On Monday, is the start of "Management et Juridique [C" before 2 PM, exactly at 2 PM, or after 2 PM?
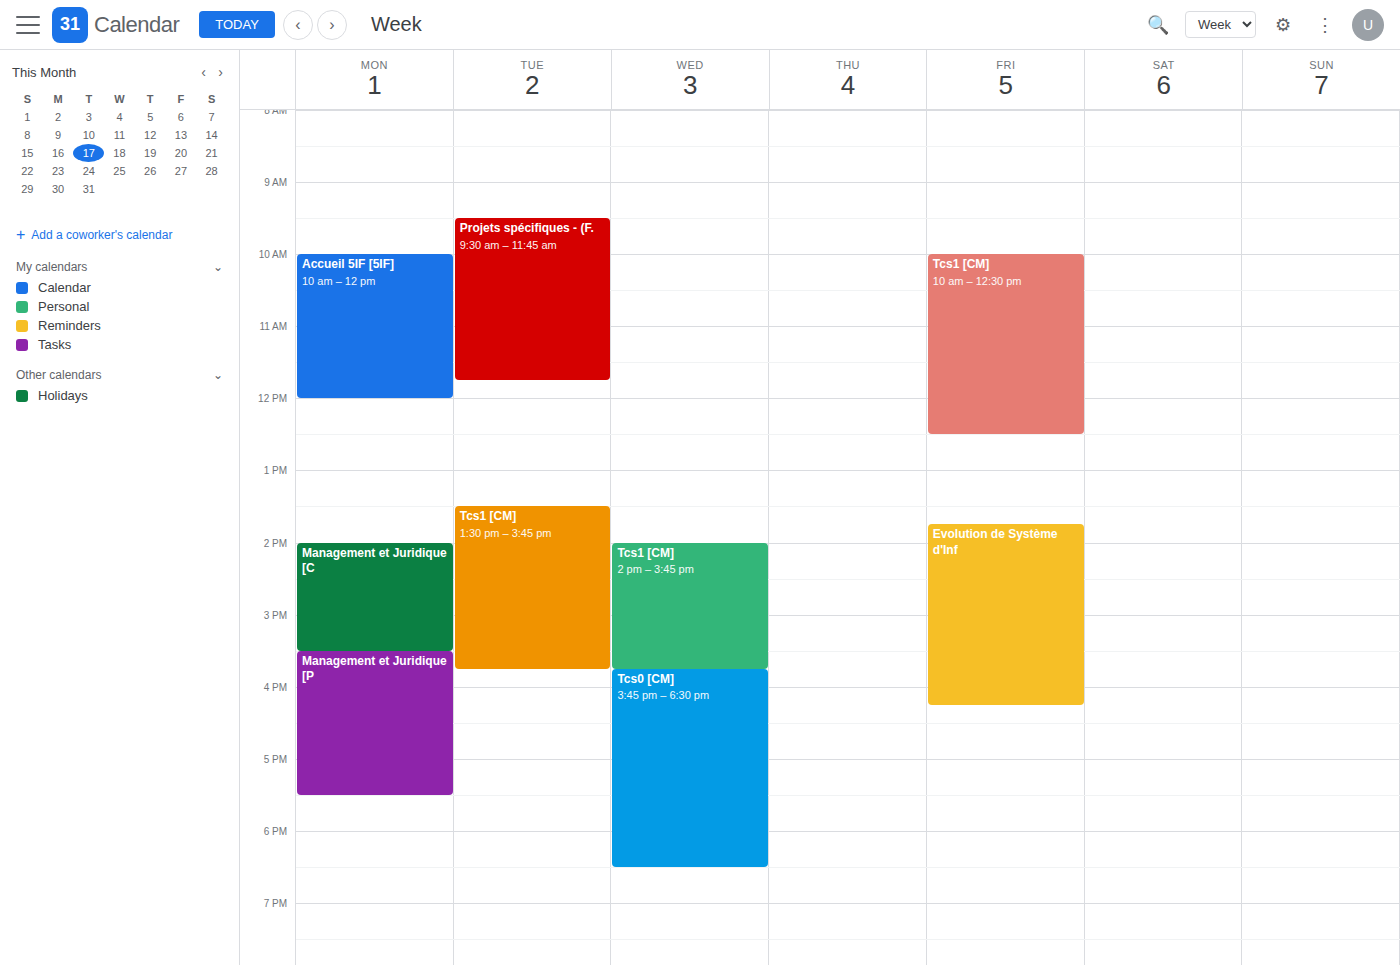
2:00 PM -- exactly at 2 PM, on the 2 PM line.